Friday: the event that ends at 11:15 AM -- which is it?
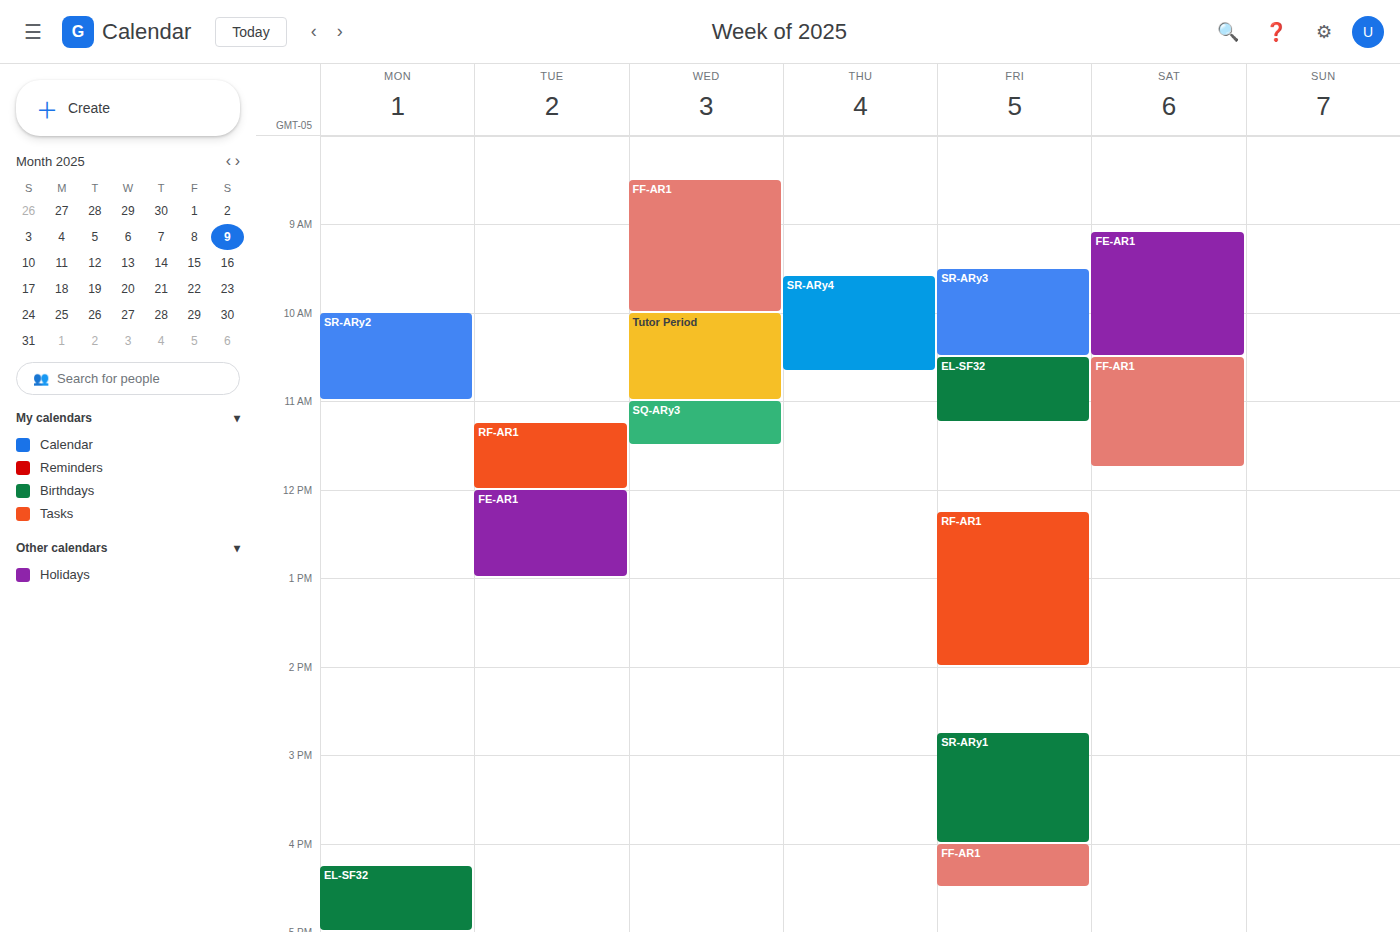
"EL-SF32"